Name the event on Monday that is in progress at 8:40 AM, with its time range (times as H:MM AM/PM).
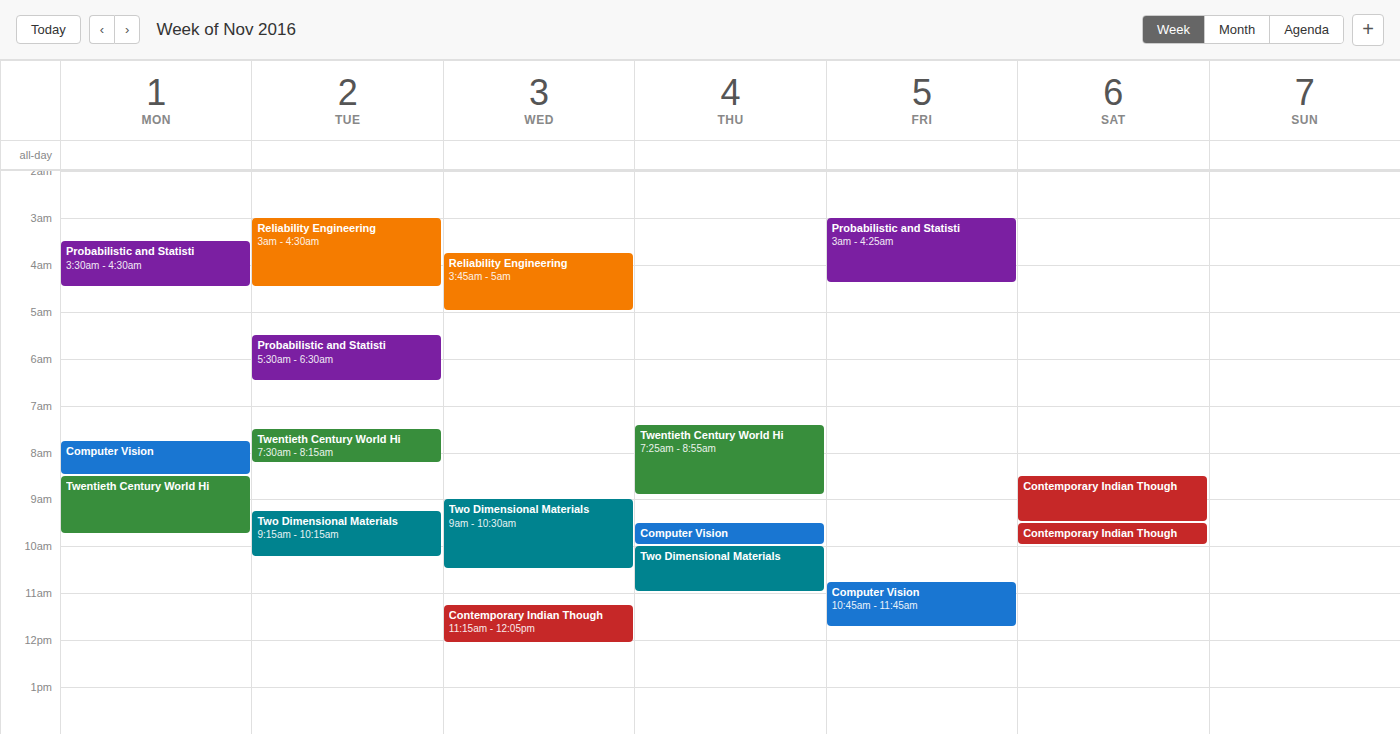
"Twentieth Century World Hi", 8:30 AM to 9:45 AM